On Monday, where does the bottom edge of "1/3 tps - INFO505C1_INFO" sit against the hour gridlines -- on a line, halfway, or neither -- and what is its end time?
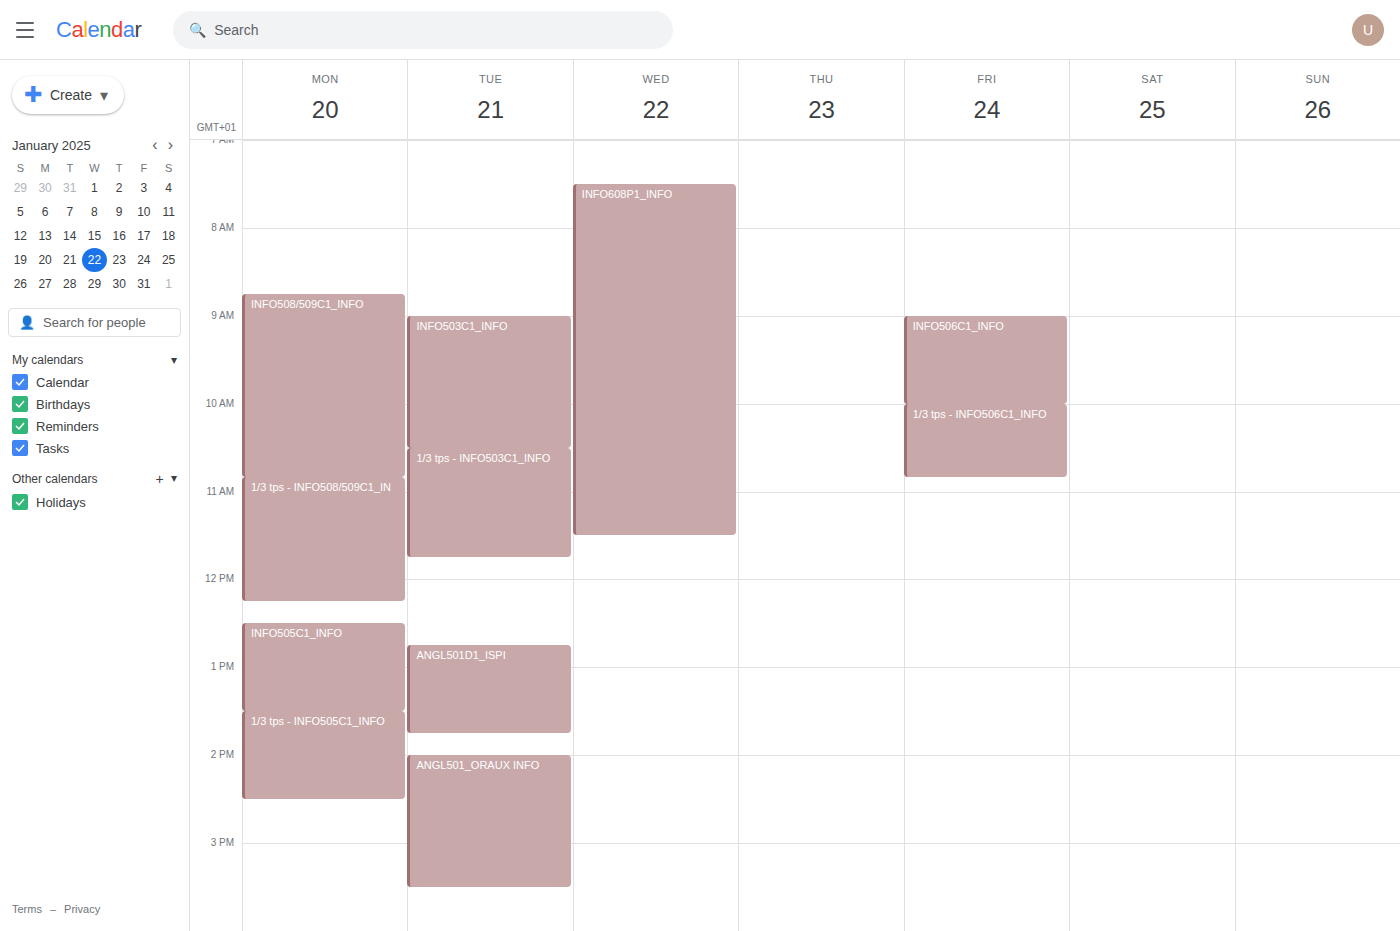
2:30 PM -- halfway between the 2 PM and 3 PM lines.